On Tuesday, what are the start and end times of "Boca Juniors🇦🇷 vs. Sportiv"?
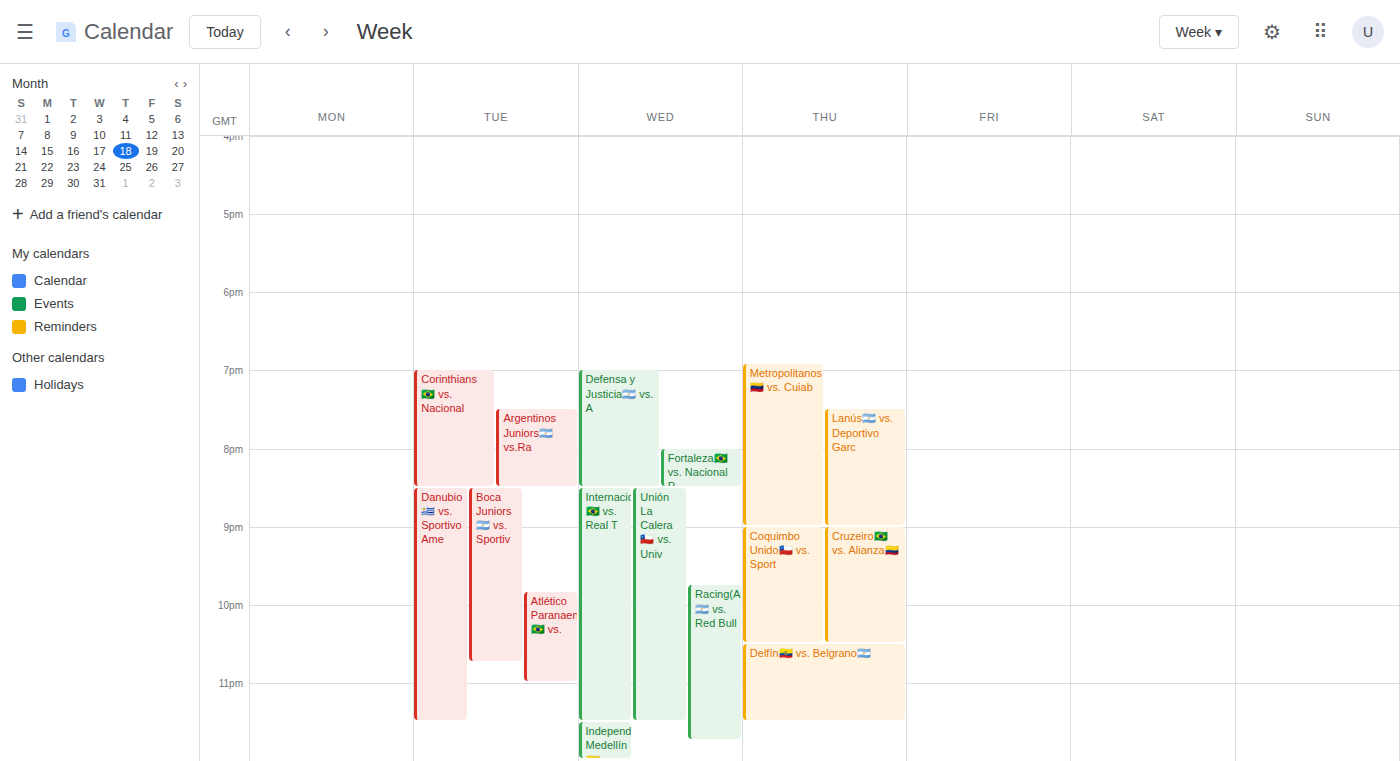
8:30 PM to 10:45 PM